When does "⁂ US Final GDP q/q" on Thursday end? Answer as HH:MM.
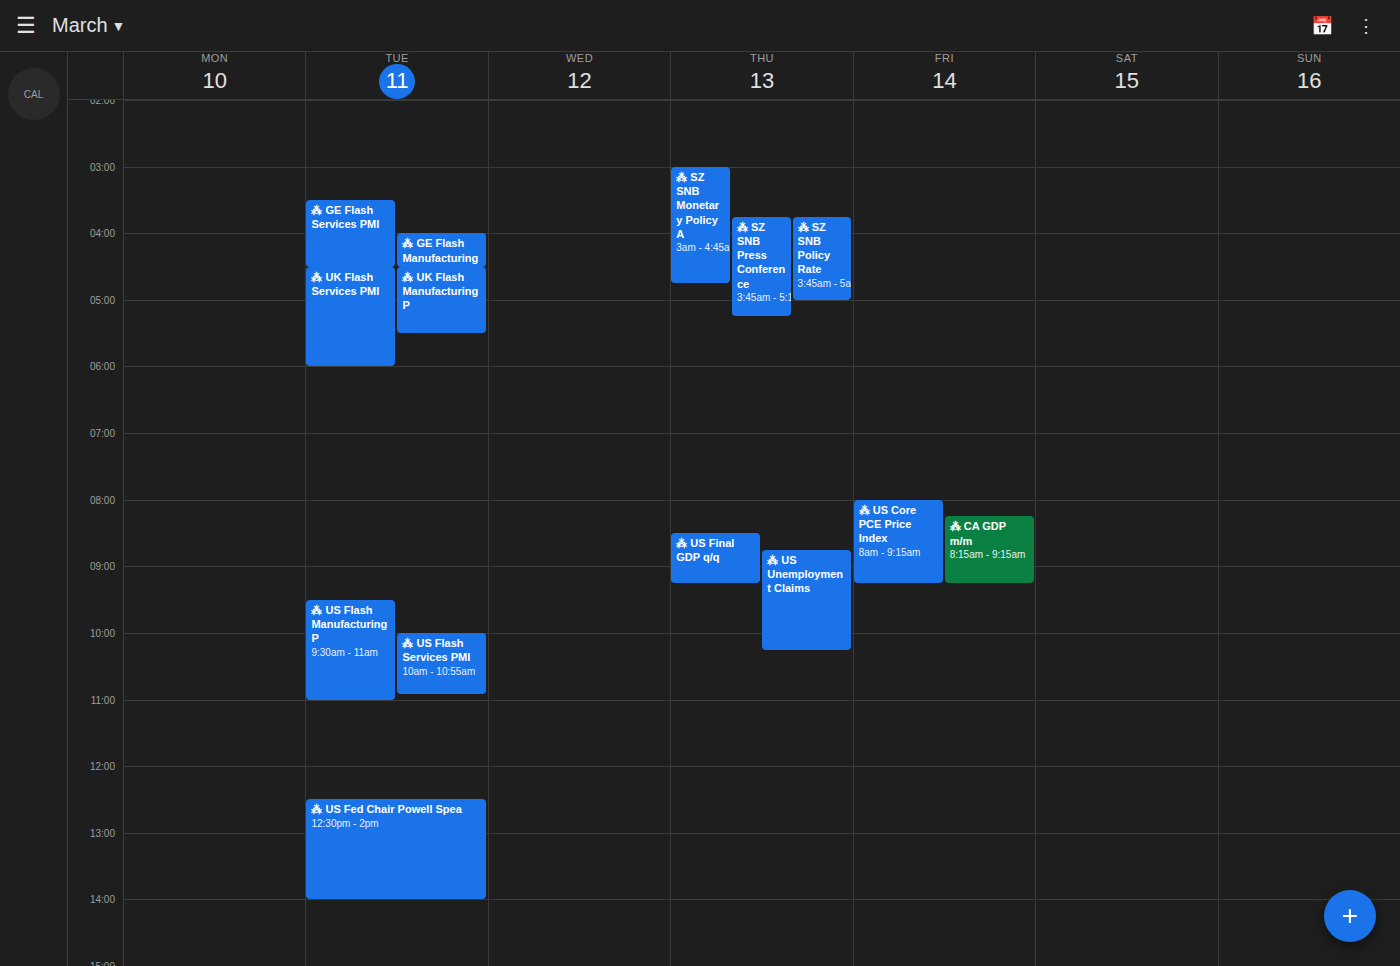
09:15